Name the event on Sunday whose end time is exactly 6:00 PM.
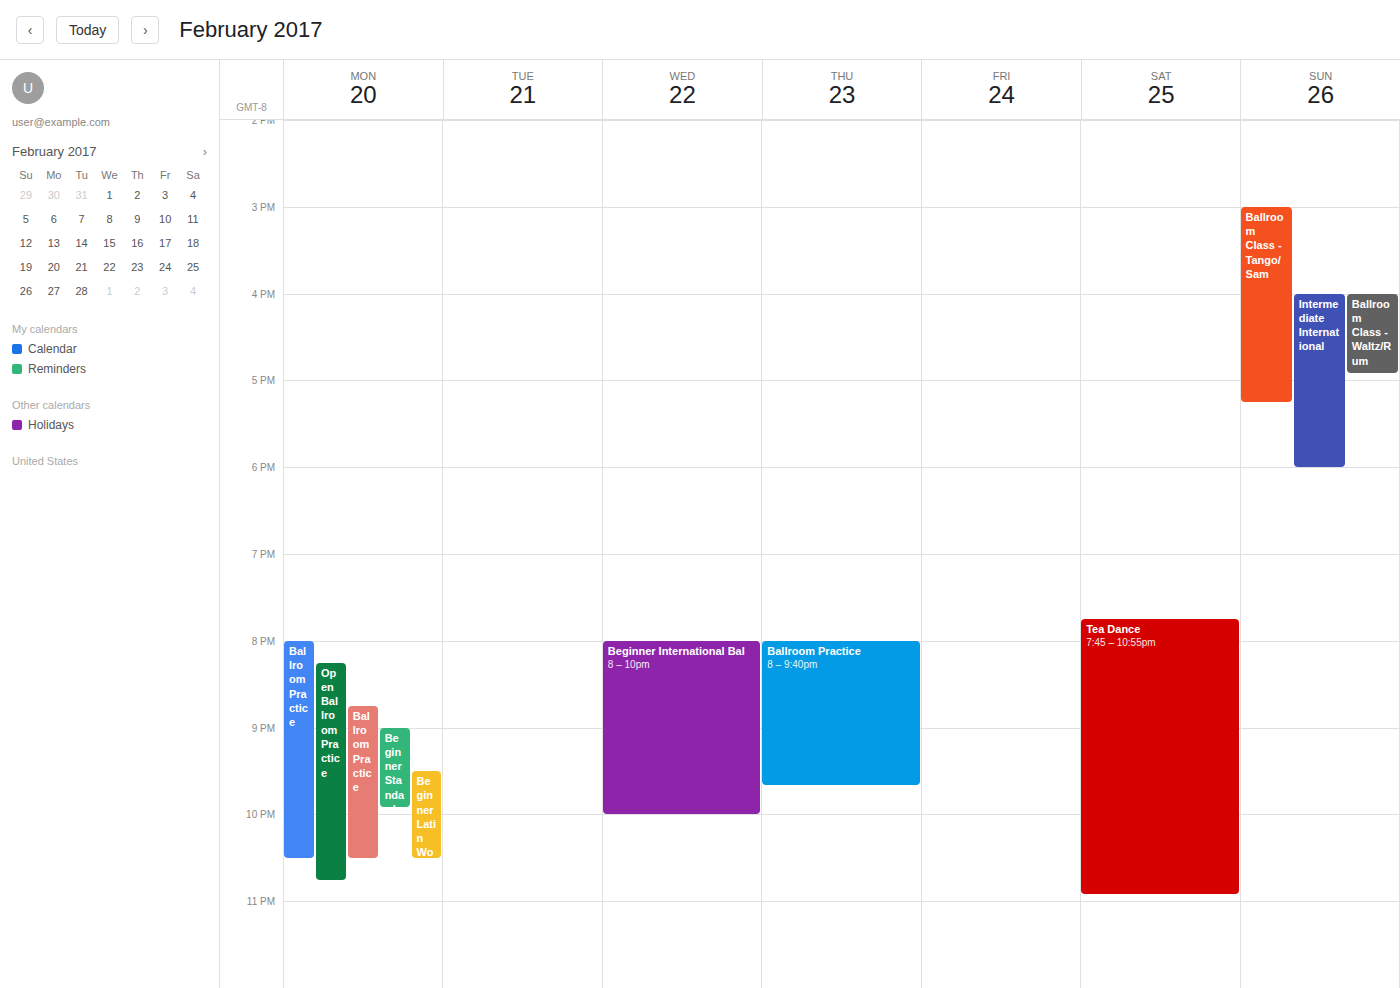
"Intermediate International"